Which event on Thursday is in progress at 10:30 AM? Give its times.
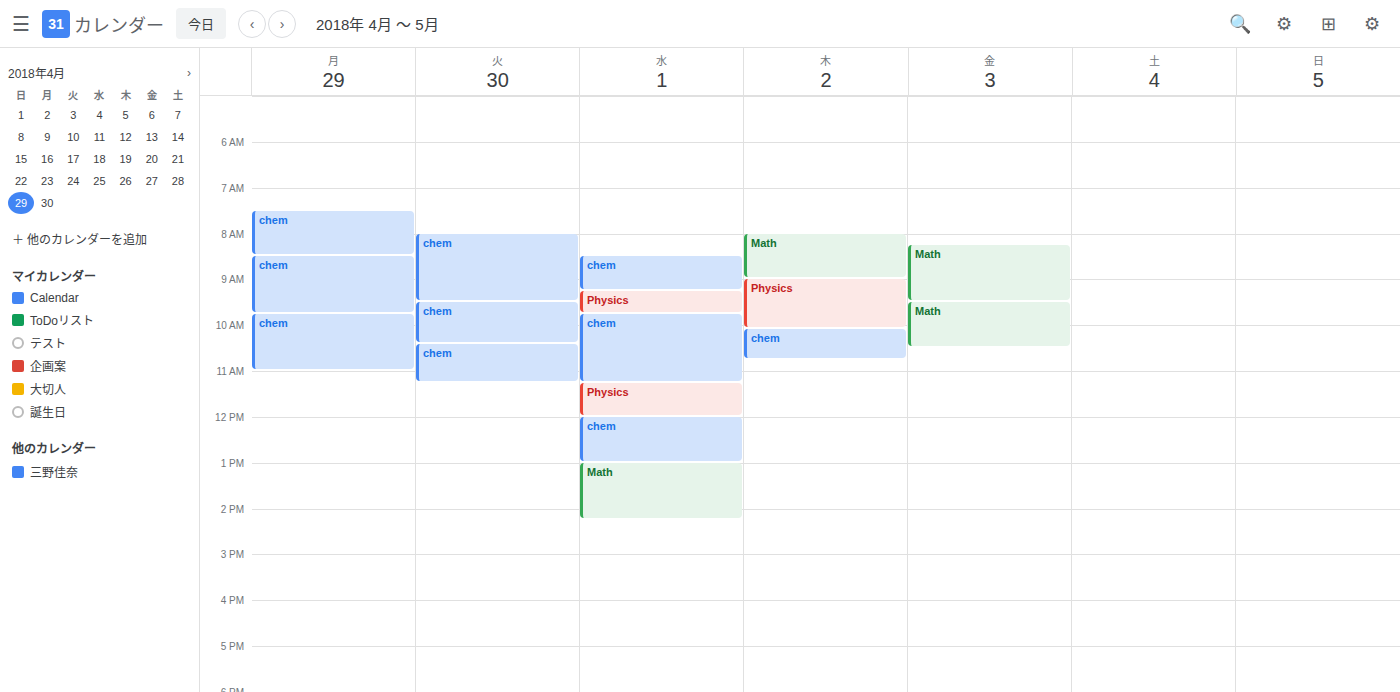
"chem", 10:05 AM to 10:45 AM